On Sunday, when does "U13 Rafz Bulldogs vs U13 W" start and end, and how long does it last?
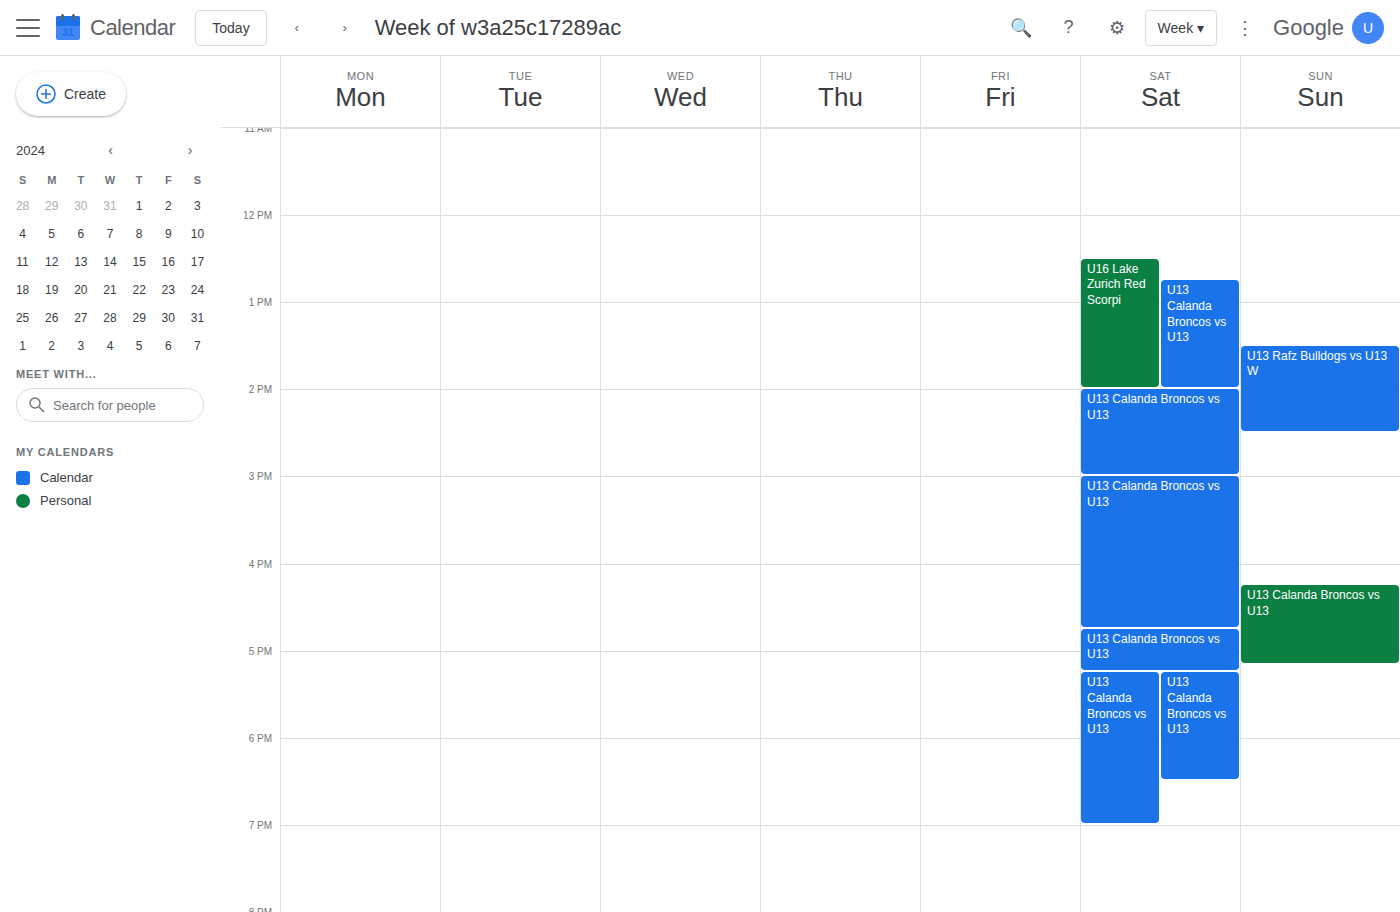
13:30 to 14:30, 1 hour